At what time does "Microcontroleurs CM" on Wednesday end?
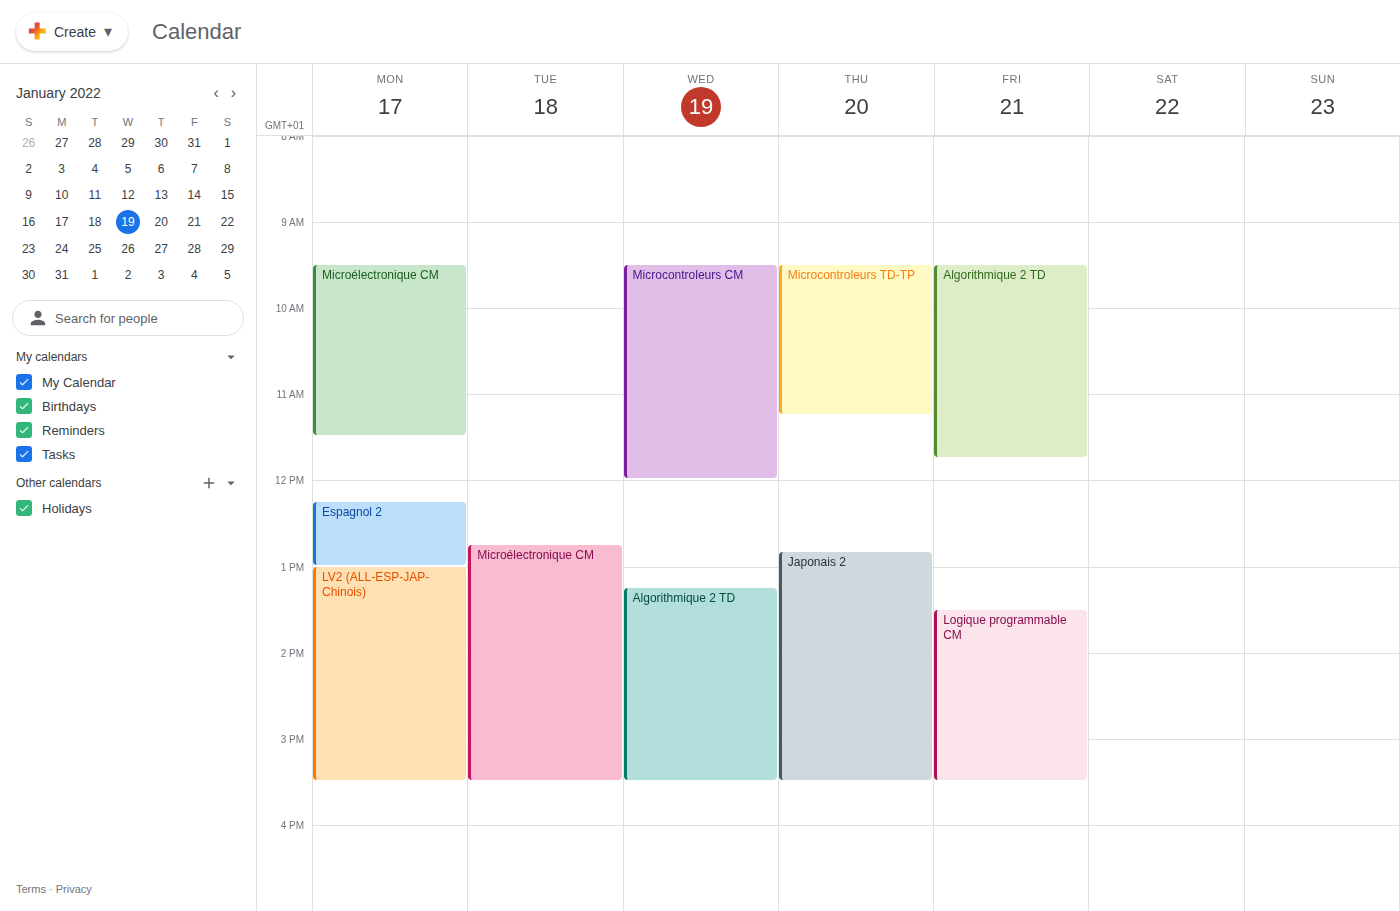
12:00 PM